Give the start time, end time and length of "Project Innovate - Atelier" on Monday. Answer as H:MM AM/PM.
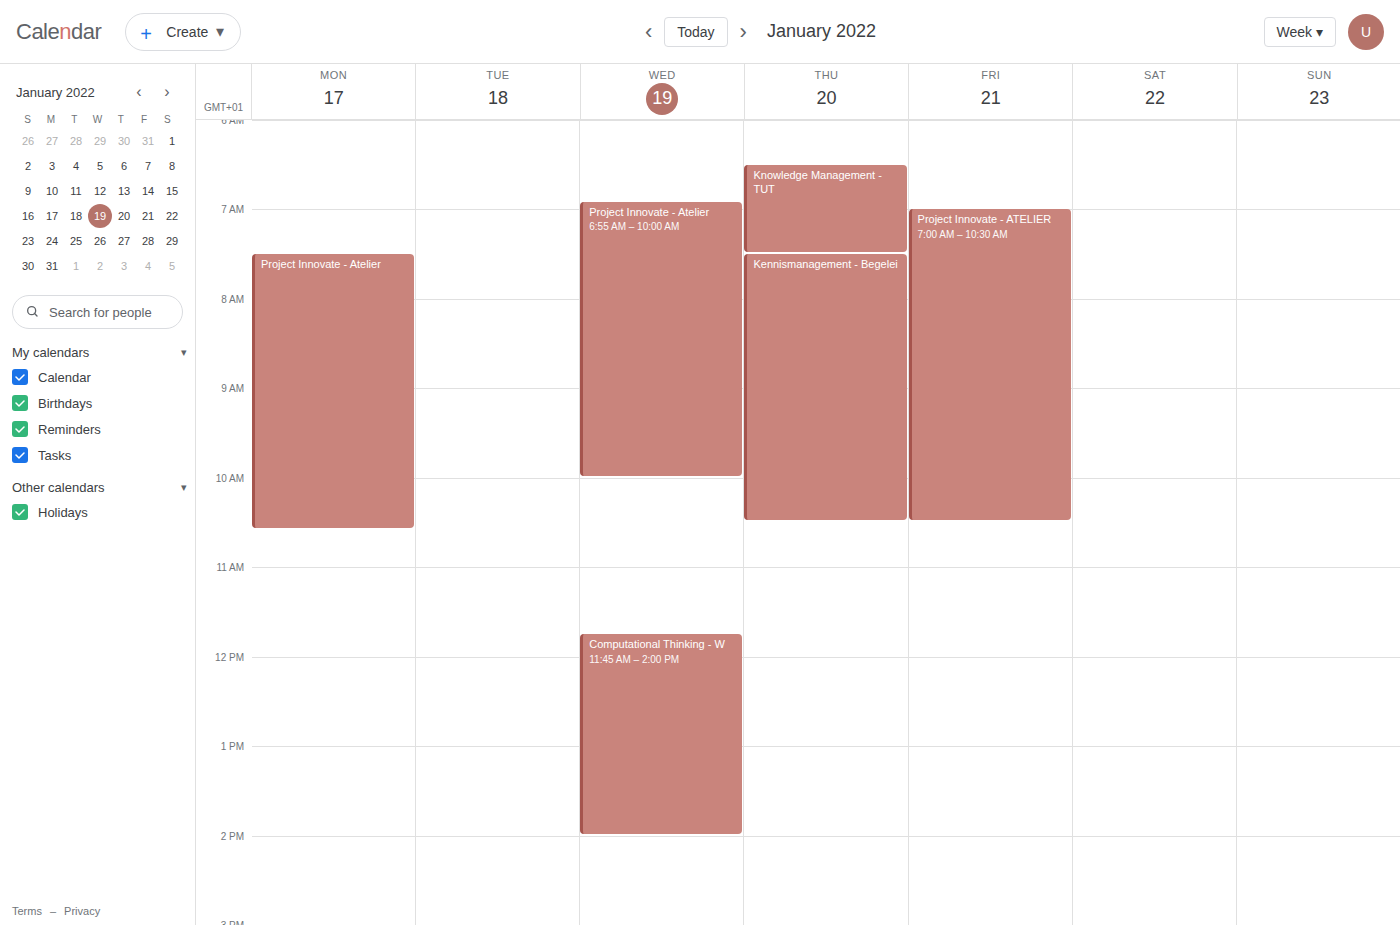
7:30 AM to 10:35 AM, 3 hours 5 minutes